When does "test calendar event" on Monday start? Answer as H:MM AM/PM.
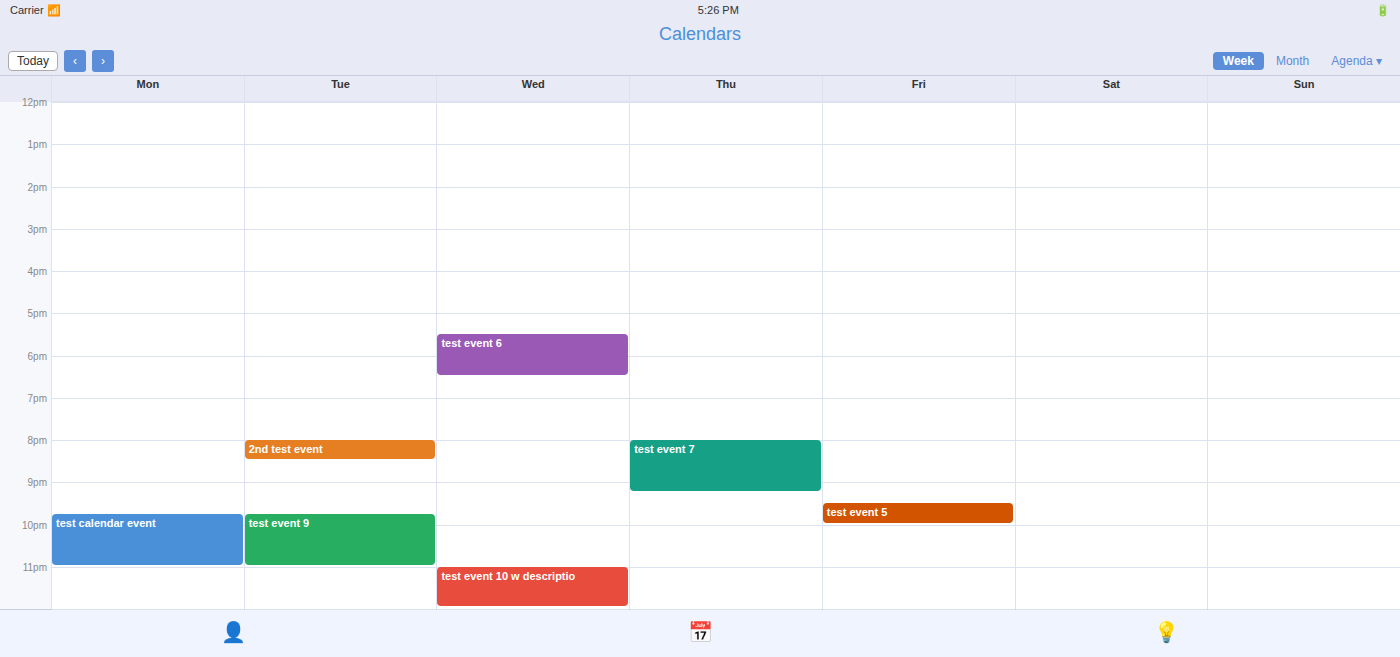
9:45 PM